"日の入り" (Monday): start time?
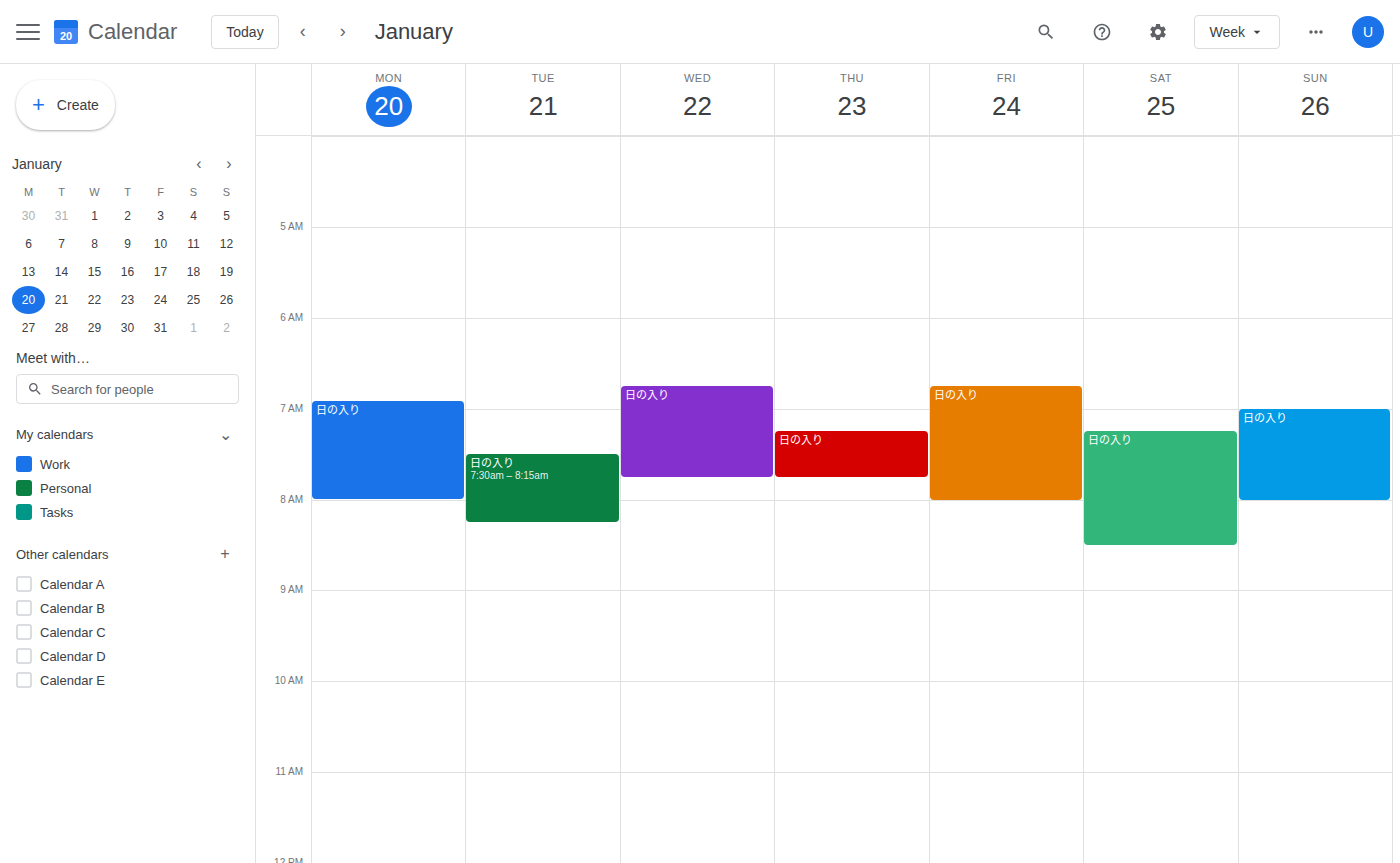
6:55 AM